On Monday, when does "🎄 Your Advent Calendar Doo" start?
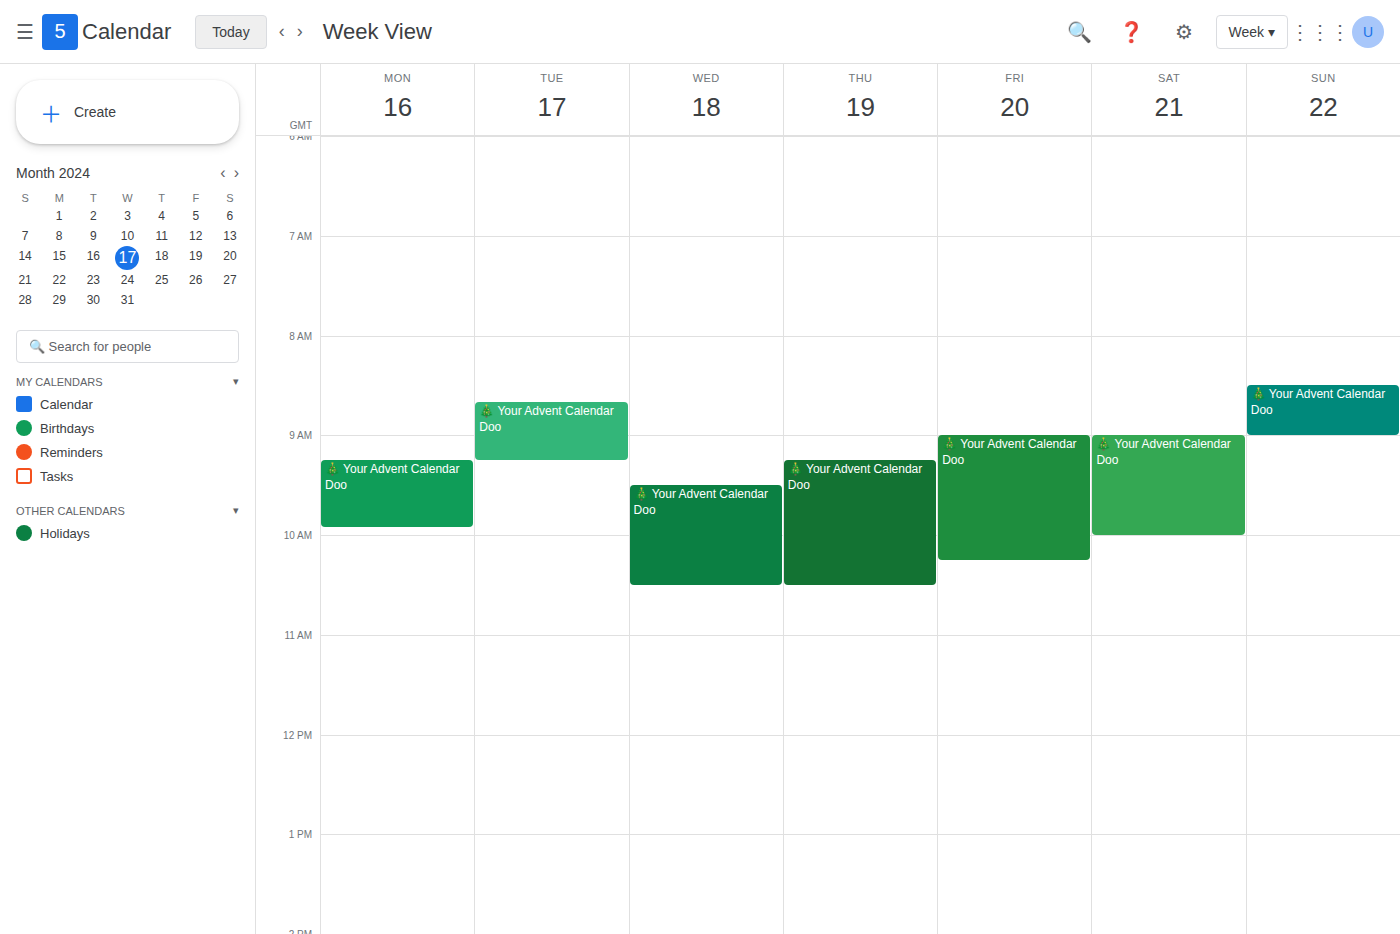
9:15 AM